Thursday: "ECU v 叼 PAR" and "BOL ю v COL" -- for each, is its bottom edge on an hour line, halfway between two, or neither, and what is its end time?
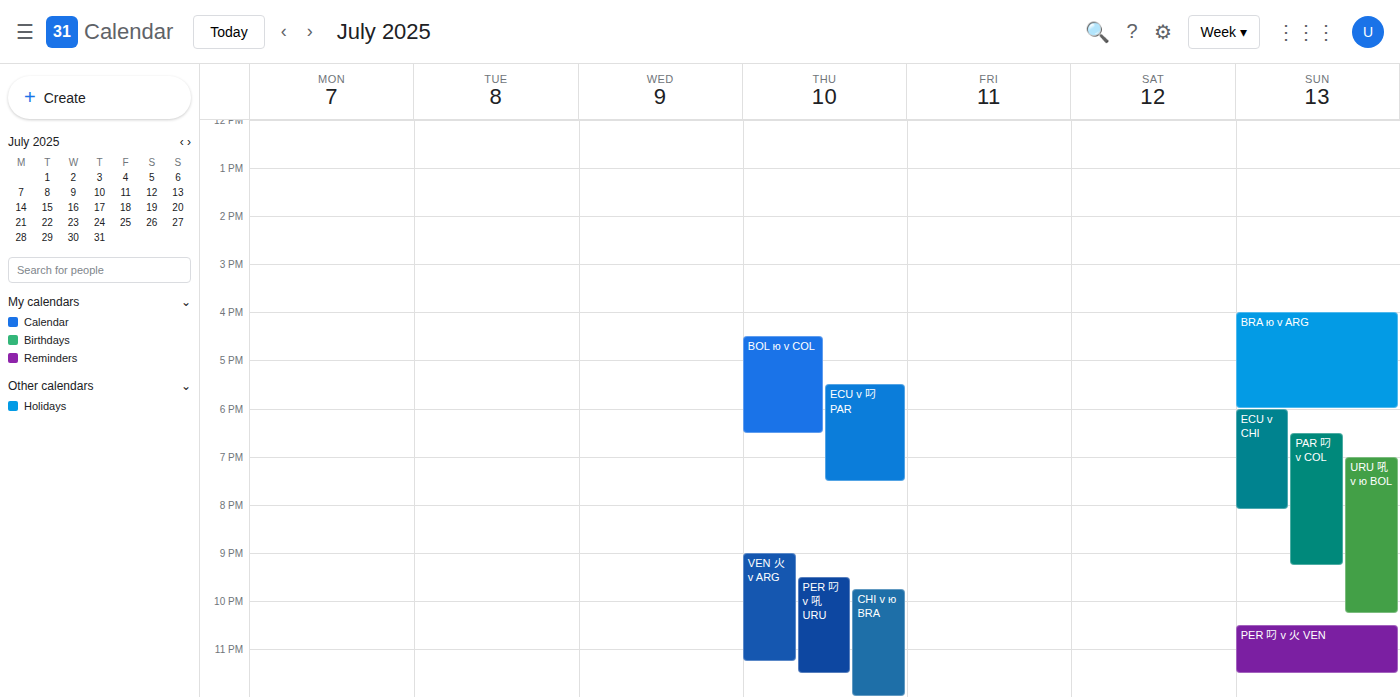
"ECU v 叼 PAR": 7:30 PM, halfway between the 7 PM and 8 PM lines. "BOL ю v COL": 6:30 PM, halfway between the 6 PM and 7 PM lines.